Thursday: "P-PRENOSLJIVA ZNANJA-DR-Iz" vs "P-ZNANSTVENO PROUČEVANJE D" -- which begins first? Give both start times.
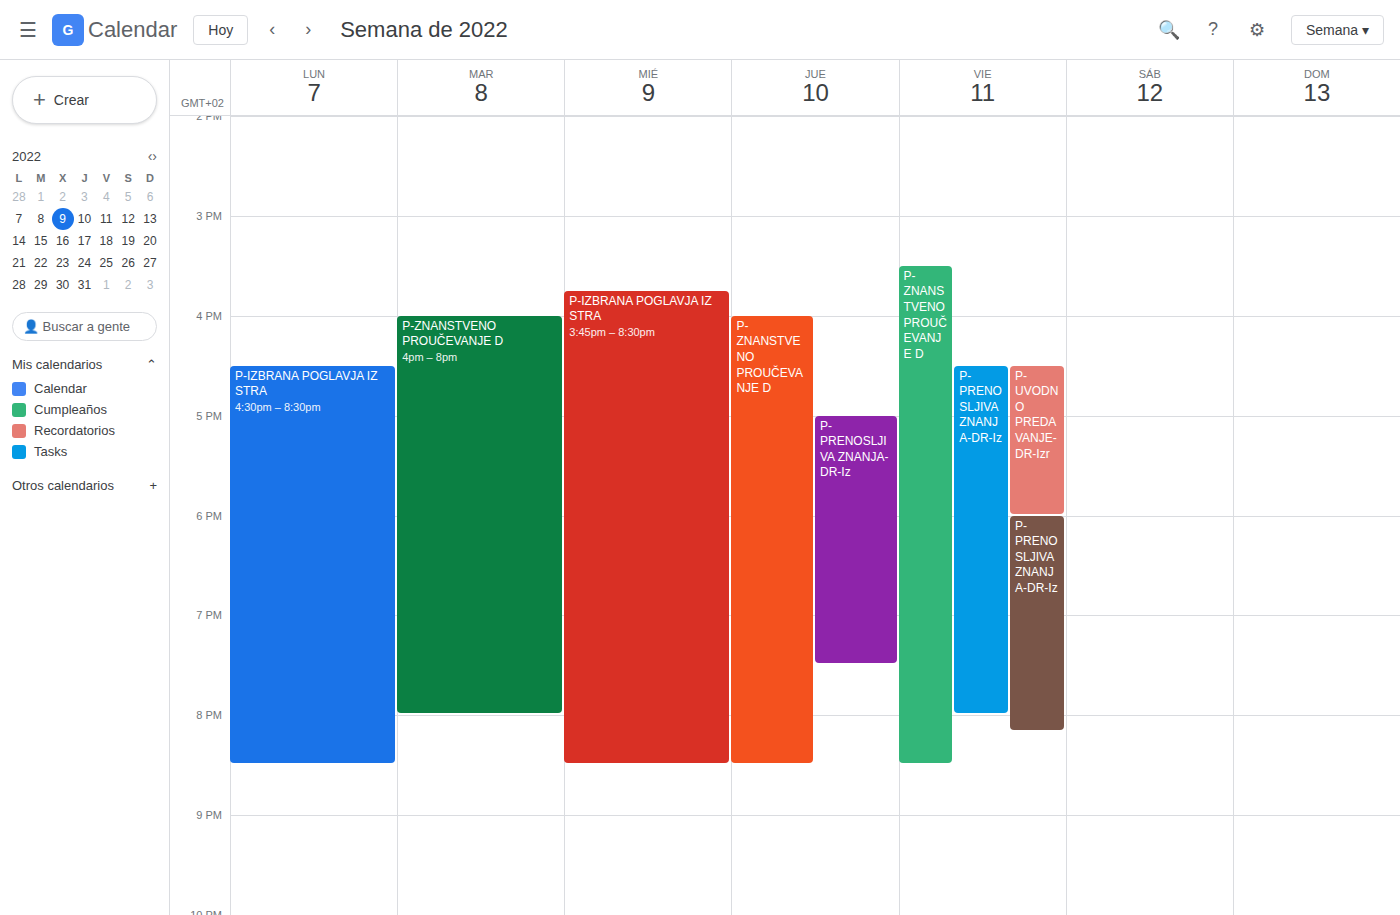
"P-ZNANSTVENO PROUČEVANJE D" 16:00; "P-PRENOSLJIVA ZNANJA-DR-Iz" 17:00.